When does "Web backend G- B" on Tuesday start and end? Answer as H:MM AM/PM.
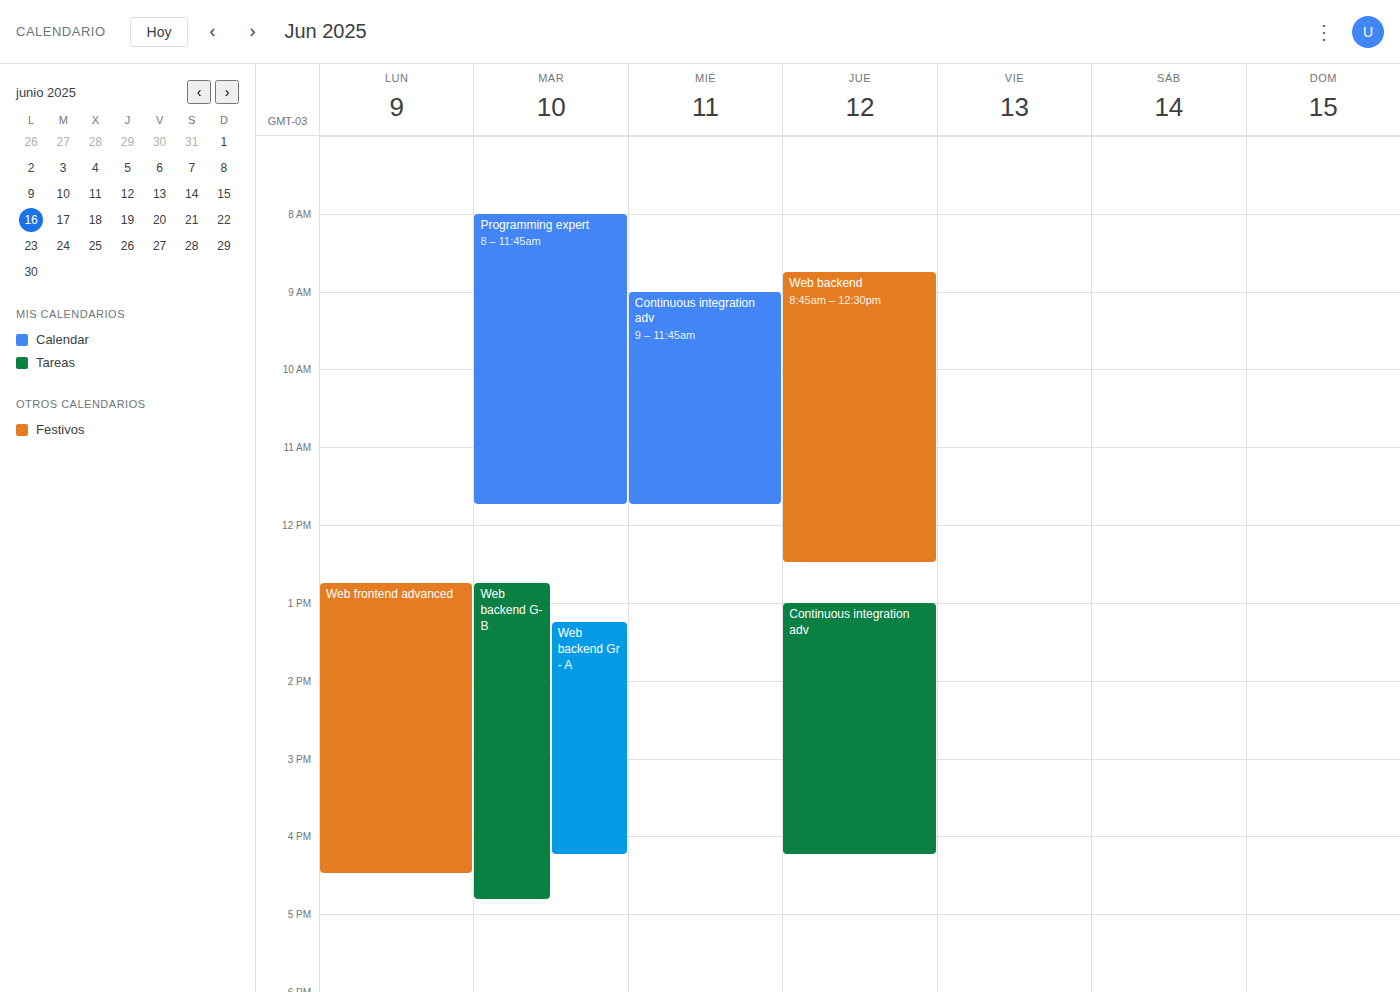
12:45 PM to 4:50 PM